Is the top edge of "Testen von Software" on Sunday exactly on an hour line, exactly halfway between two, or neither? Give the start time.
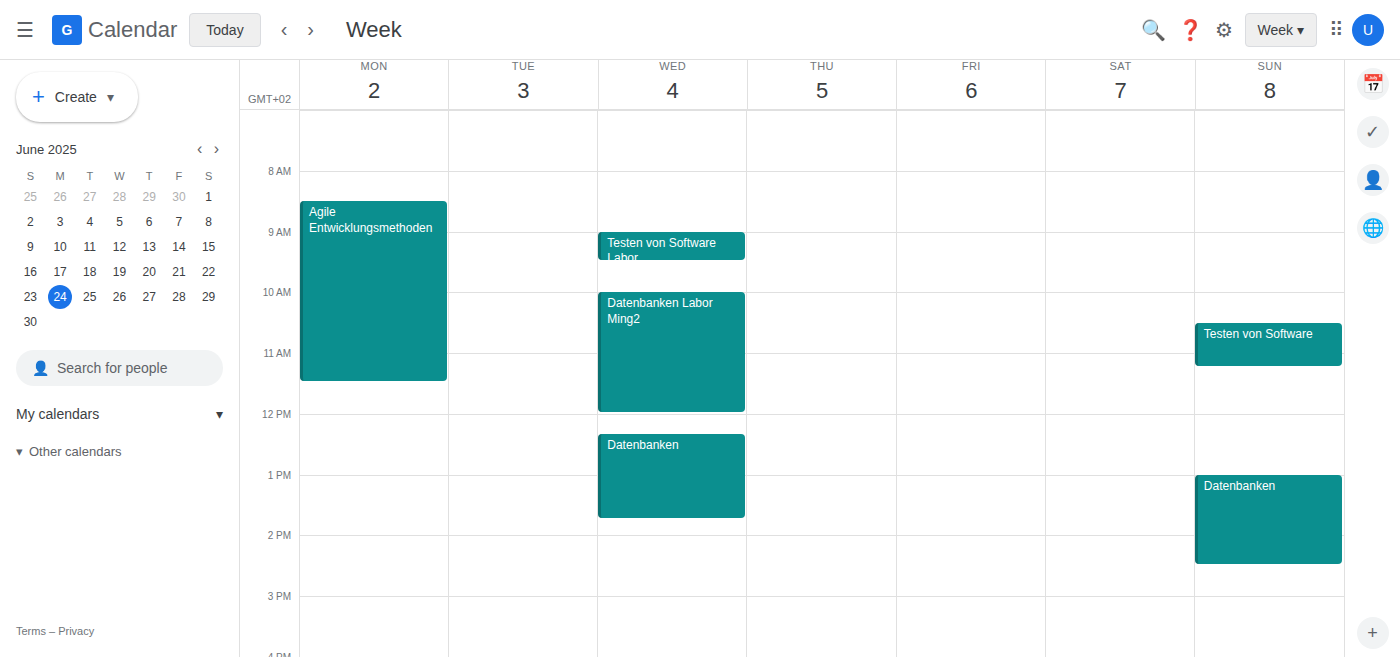
10:30 AM -- halfway between the 10 AM and 11 AM lines.